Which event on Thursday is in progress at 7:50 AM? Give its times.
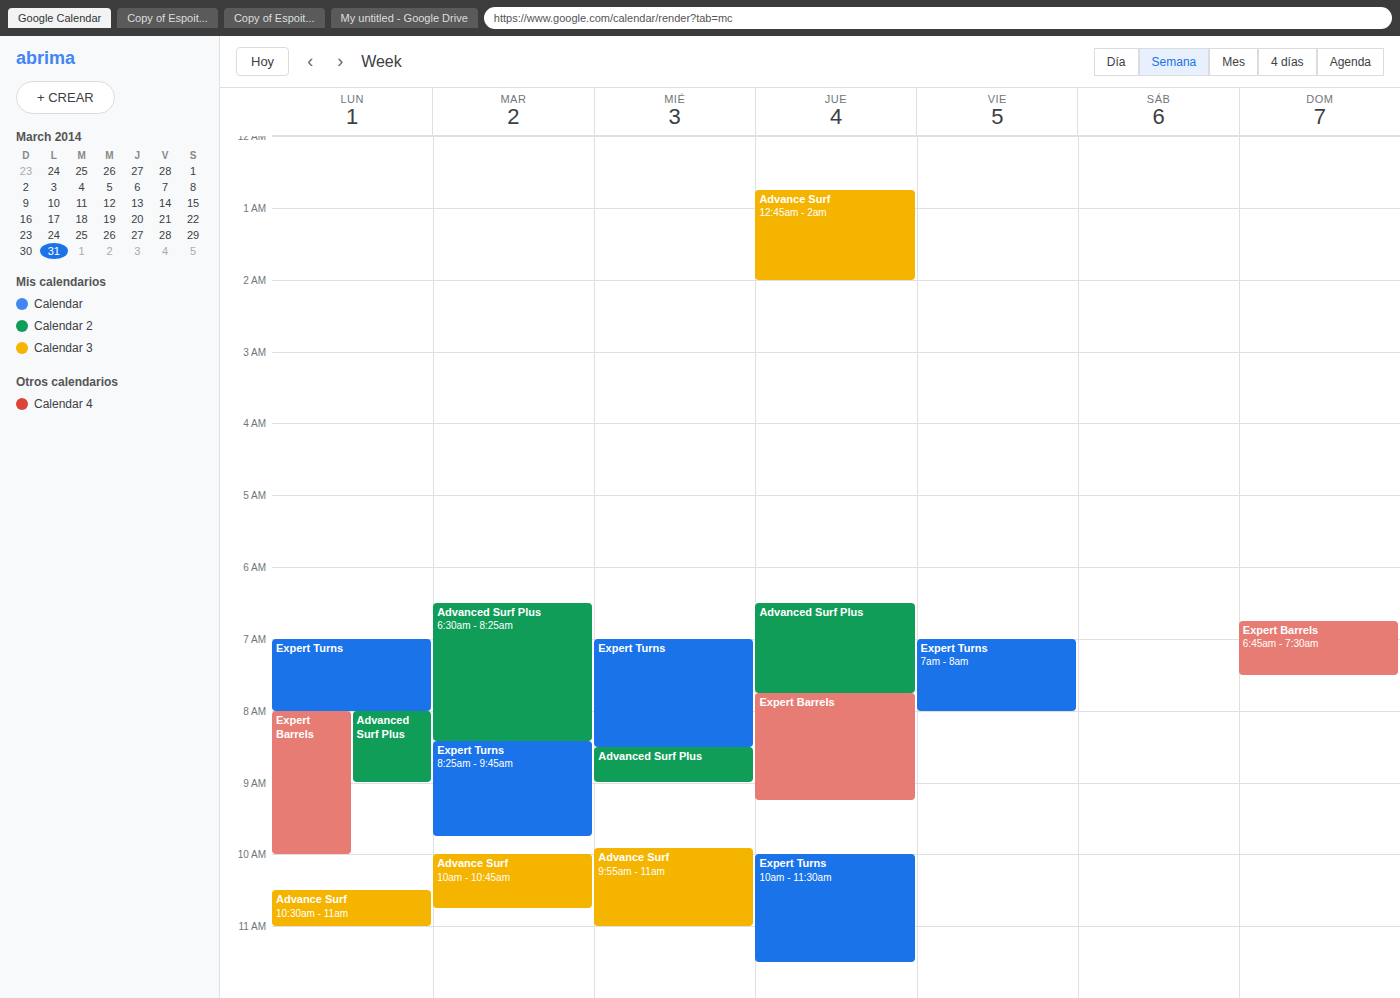
"Expert Barrels", 7:45 AM to 9:15 AM